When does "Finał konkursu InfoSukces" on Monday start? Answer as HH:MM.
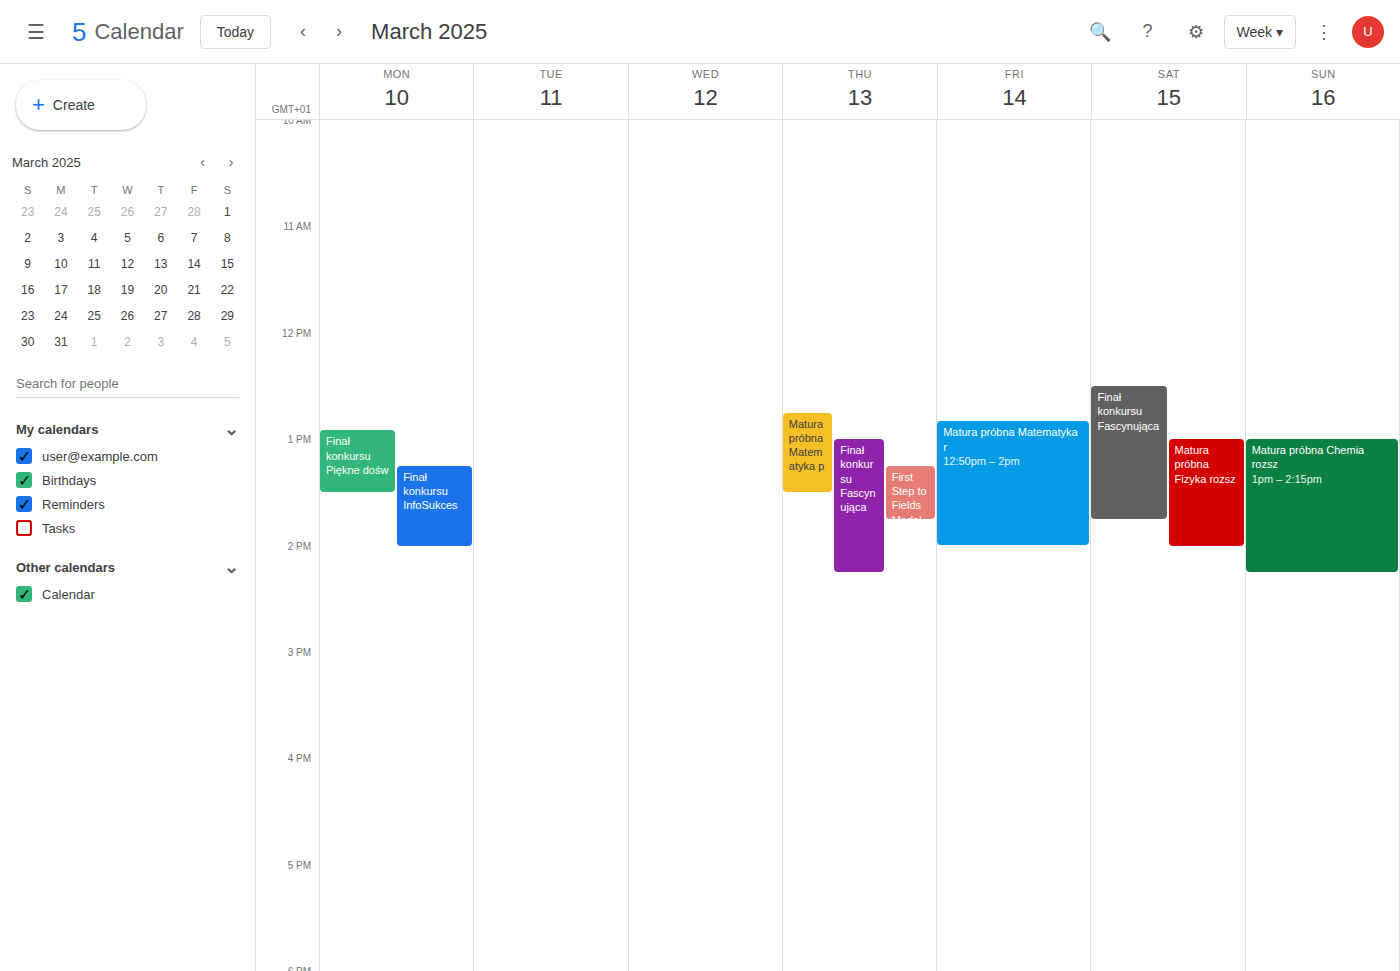
13:15